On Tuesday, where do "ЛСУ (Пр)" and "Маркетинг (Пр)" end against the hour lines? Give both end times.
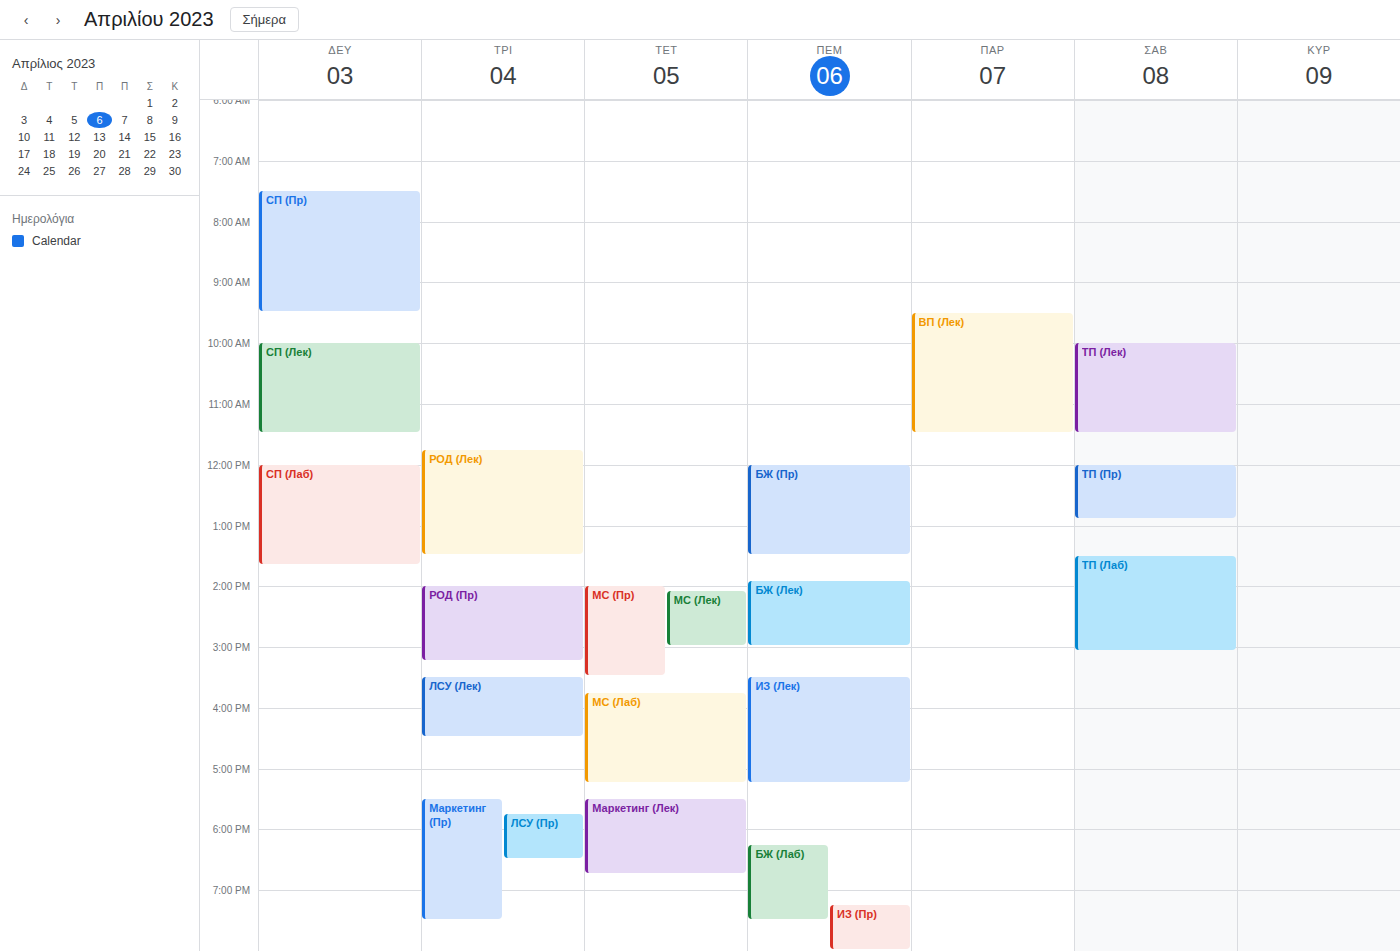
"ЛСУ (Пр)": 6:30 PM, halfway between the 6 PM and 7 PM lines. "Маркетинг (Пр)": 7:30 PM, halfway between the 7 PM and 8 PM lines.